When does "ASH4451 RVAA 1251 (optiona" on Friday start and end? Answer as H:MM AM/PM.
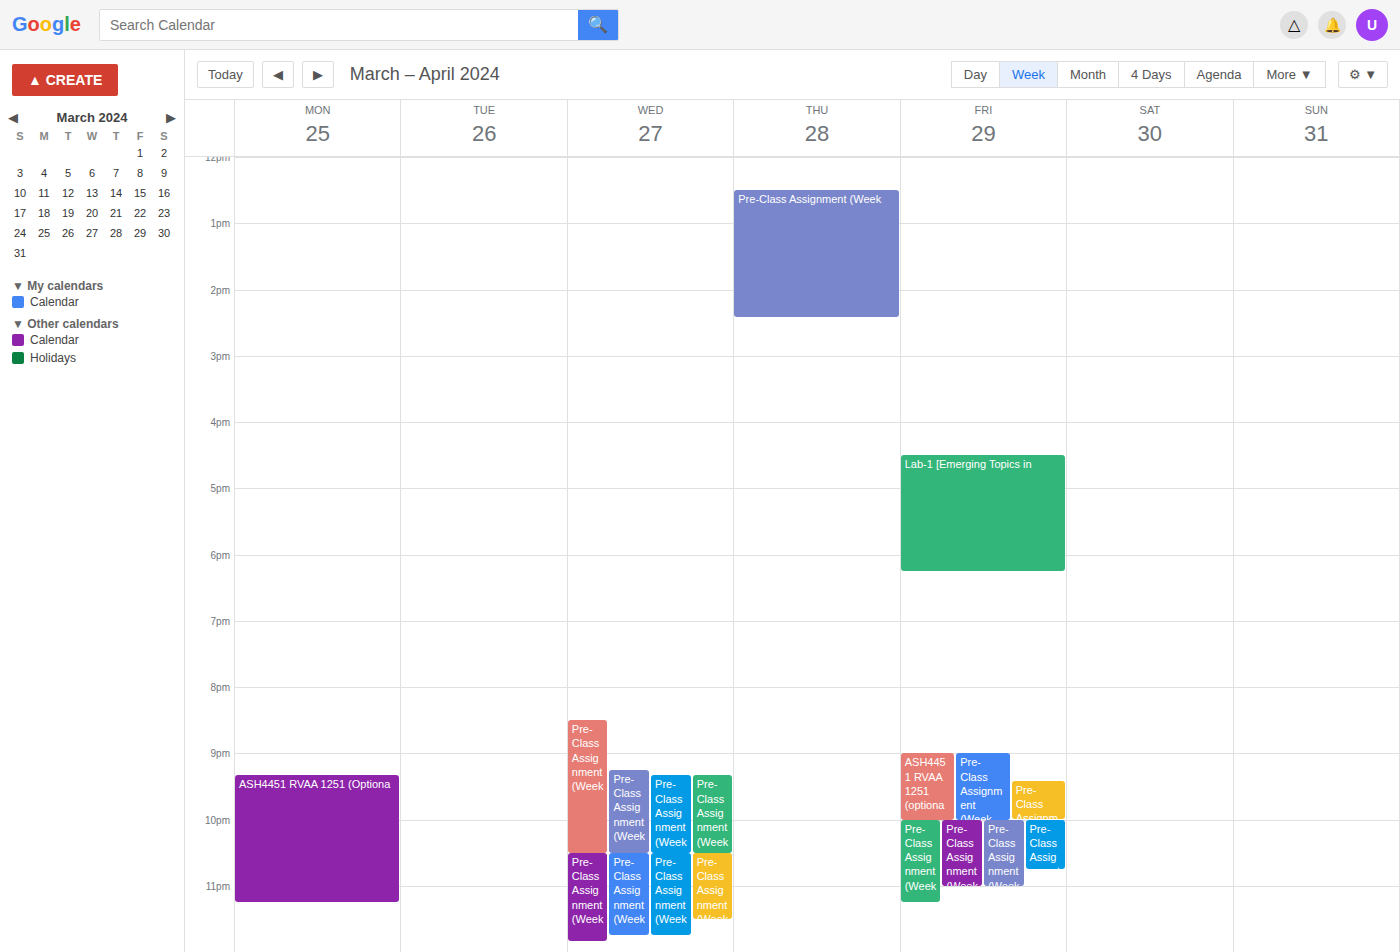
9:00 PM to 10:00 PM